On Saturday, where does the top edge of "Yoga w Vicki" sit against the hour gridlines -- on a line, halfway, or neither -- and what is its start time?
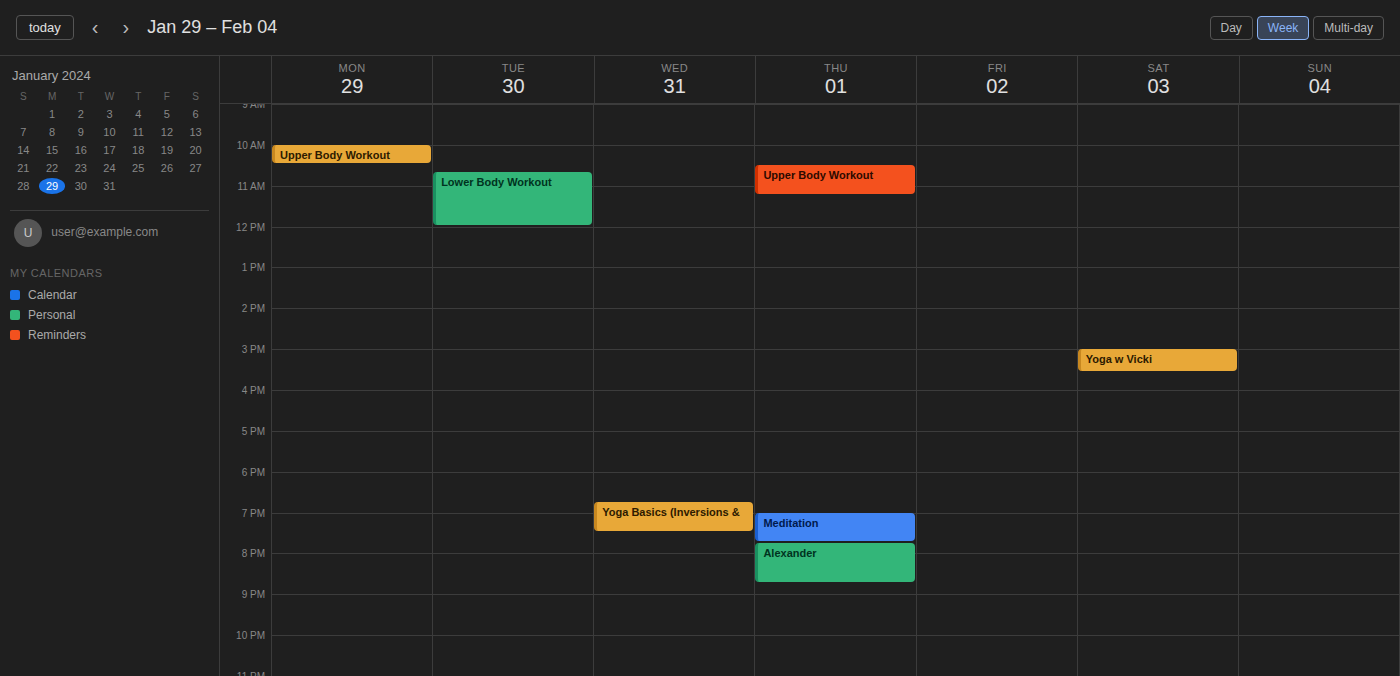
3:00 PM -- exactly on the 3 PM line.